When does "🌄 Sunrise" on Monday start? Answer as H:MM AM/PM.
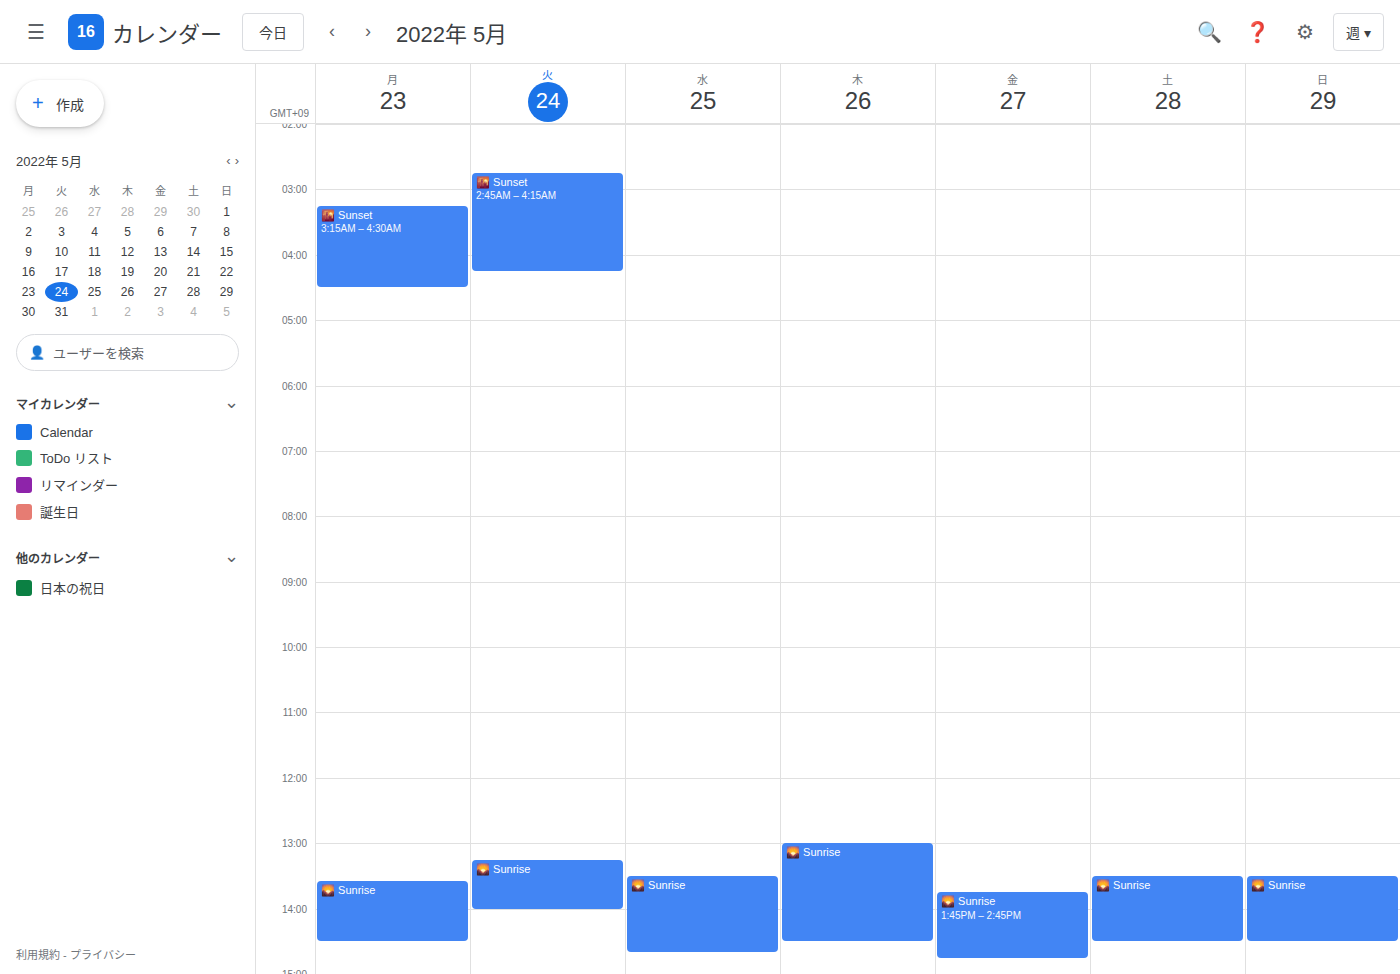
1:35 PM